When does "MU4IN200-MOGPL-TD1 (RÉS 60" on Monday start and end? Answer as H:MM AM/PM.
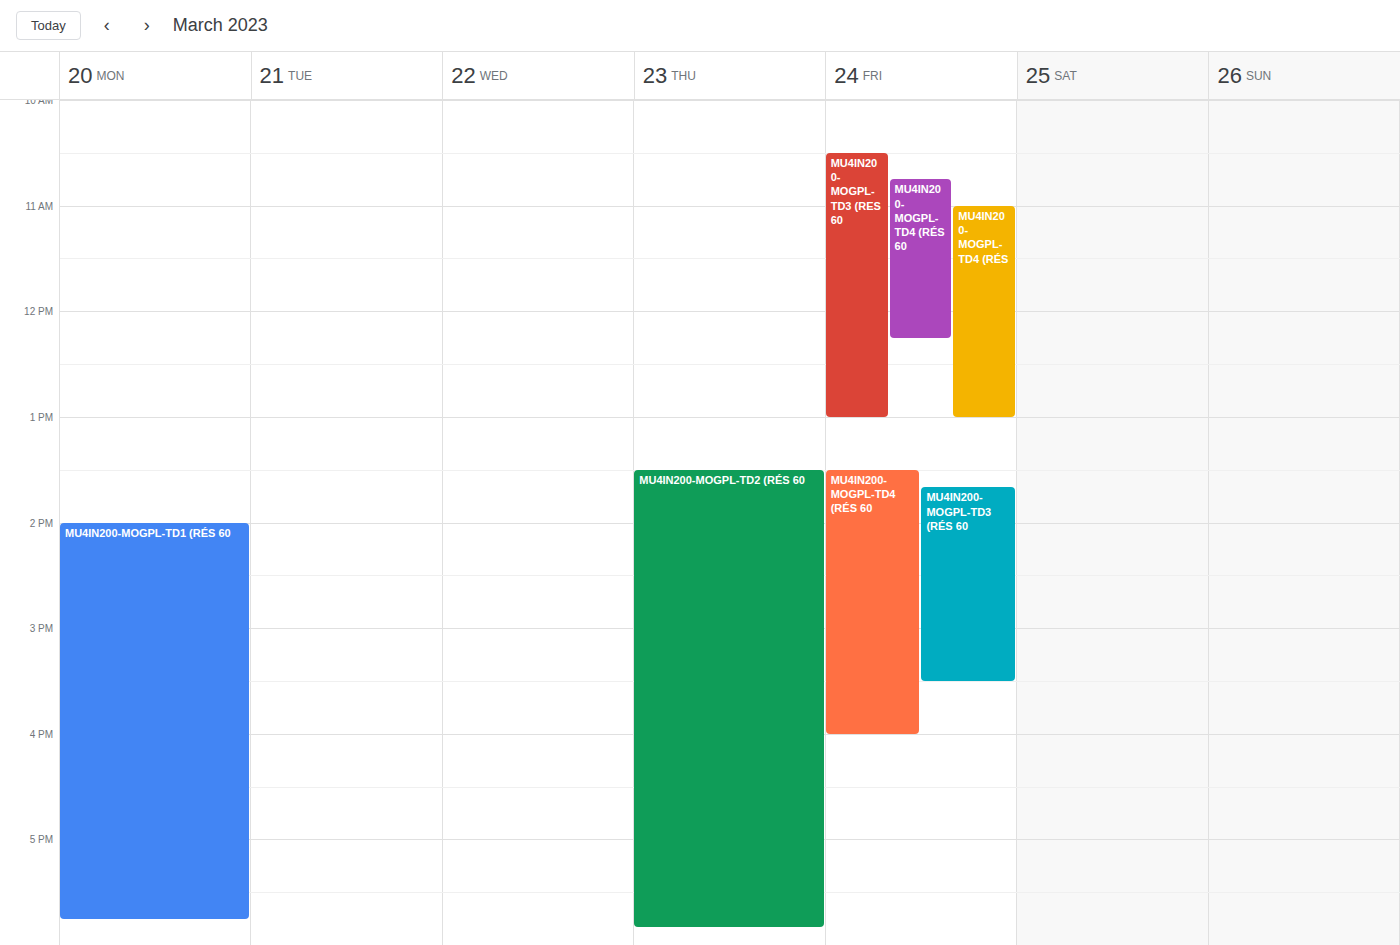
2:00 PM to 5:45 PM